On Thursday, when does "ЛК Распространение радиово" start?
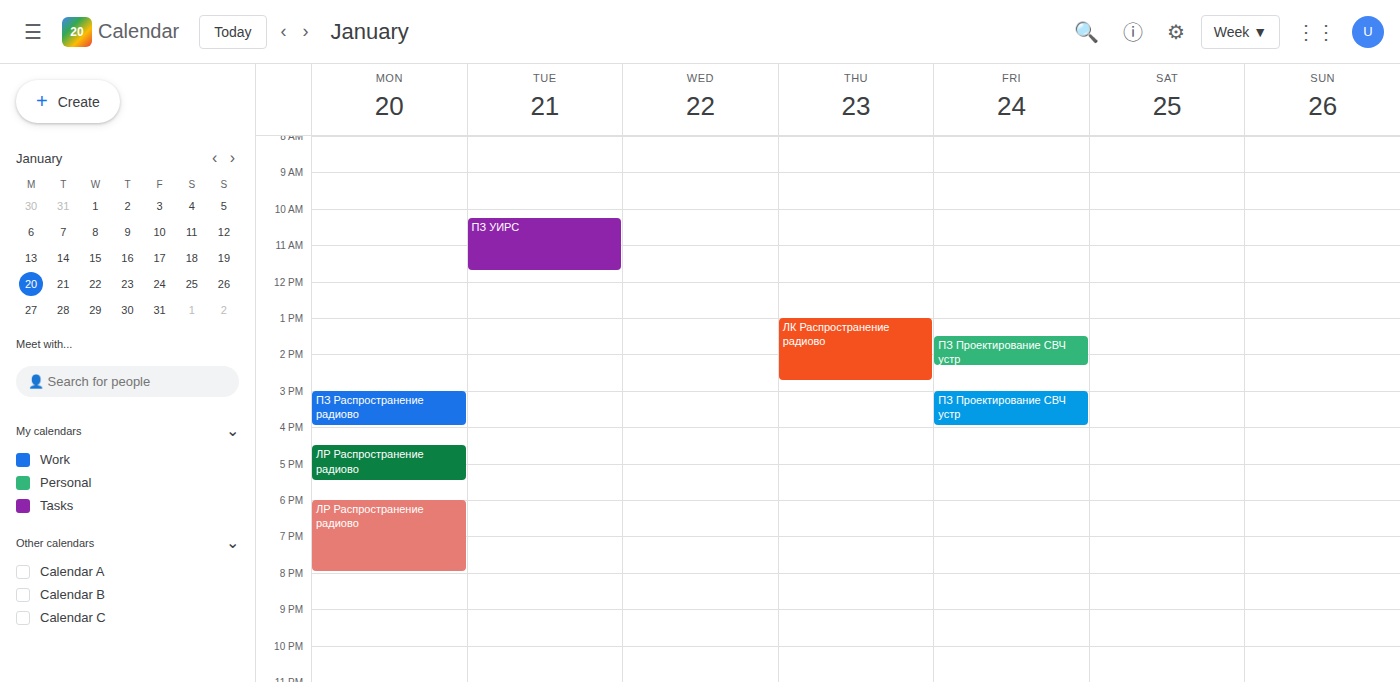
13:00